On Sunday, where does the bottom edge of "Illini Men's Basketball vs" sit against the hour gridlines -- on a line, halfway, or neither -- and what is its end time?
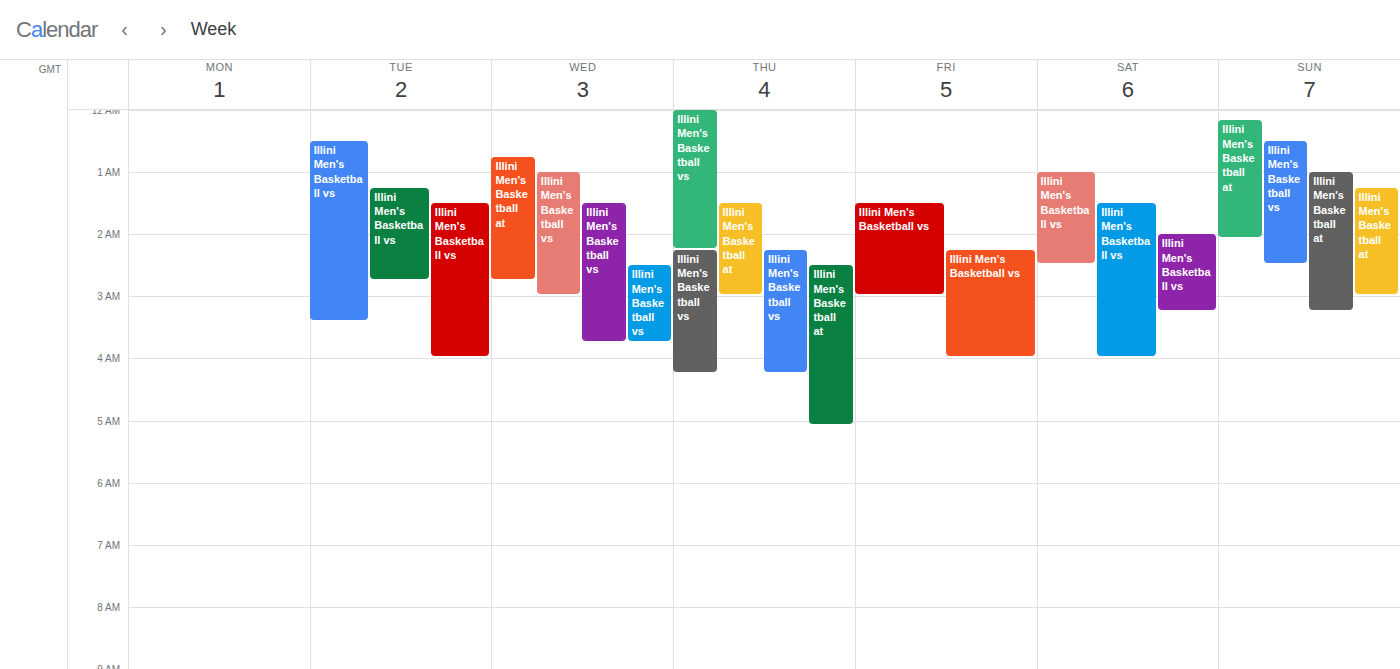
2:30 AM -- halfway between the 2 AM and 3 AM lines.